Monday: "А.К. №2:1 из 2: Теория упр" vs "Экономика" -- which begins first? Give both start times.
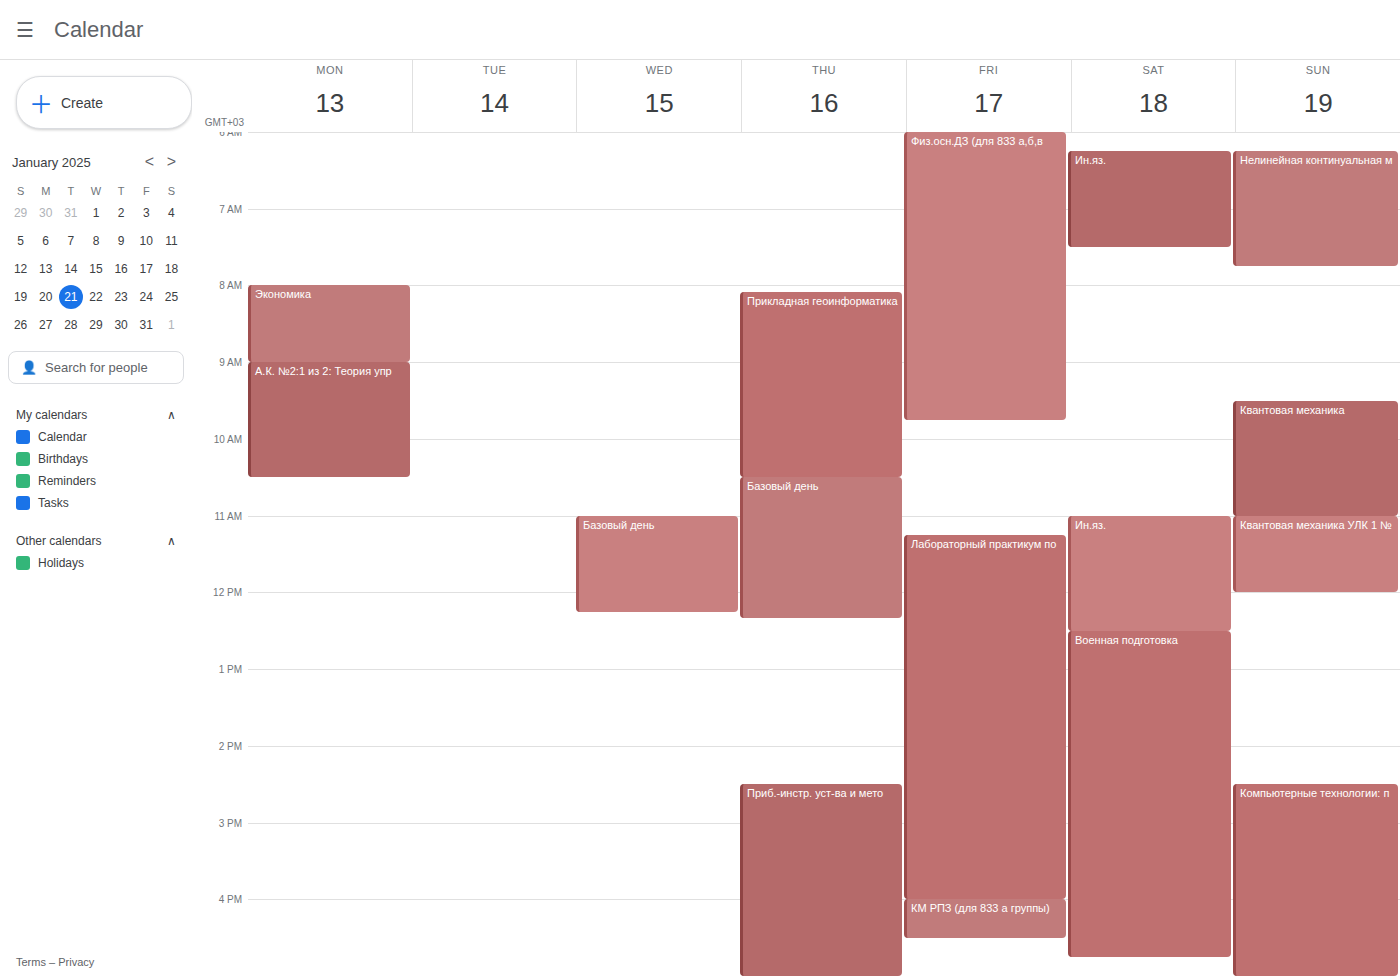
"Экономика" 8:00 AM; "А.К. №2:1 из 2: Теория упр" 9:00 AM.